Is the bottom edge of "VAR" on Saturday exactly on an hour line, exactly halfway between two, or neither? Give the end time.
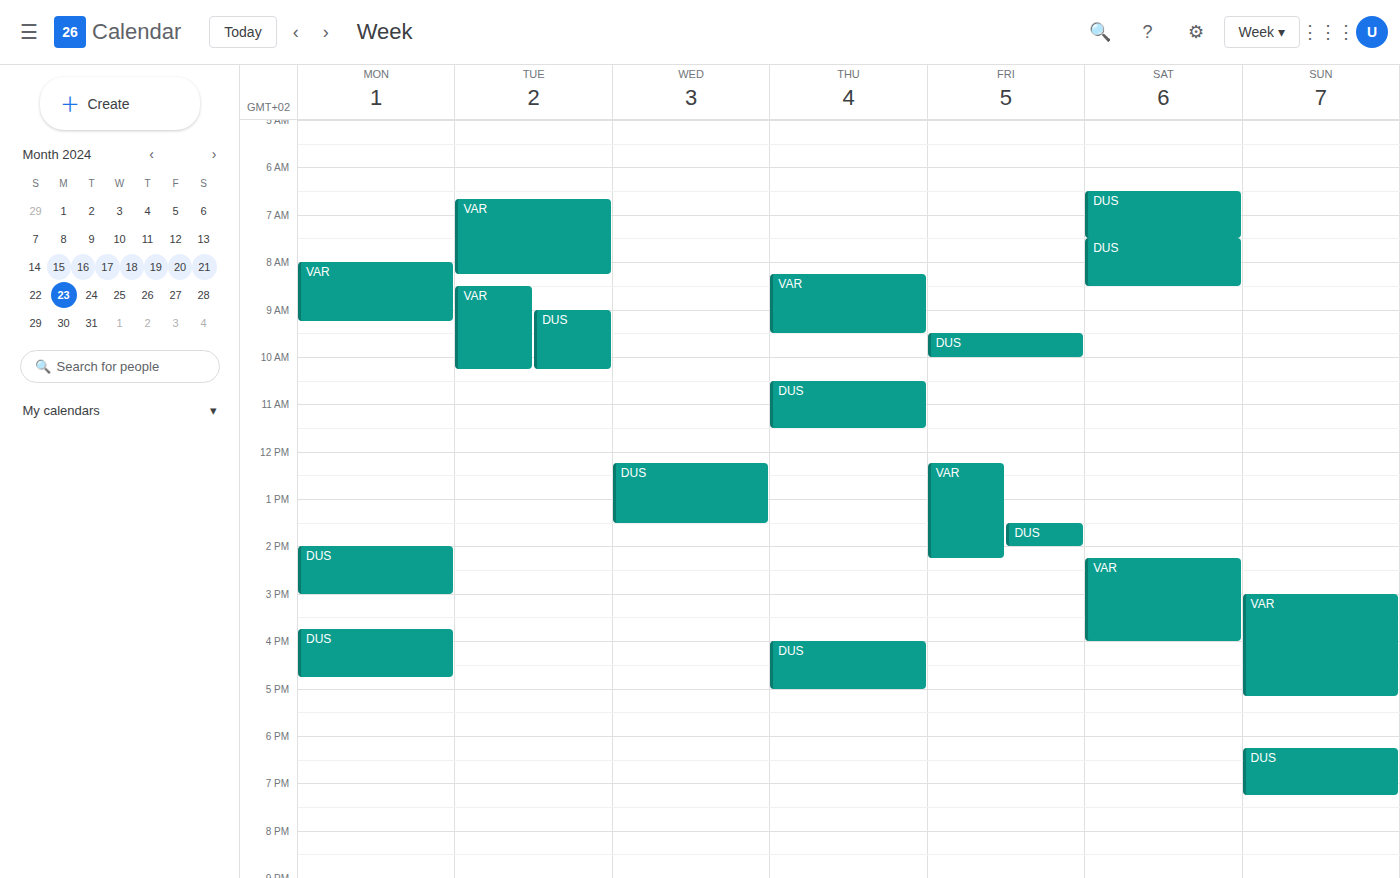
4:00 PM -- exactly on the 4 PM line.